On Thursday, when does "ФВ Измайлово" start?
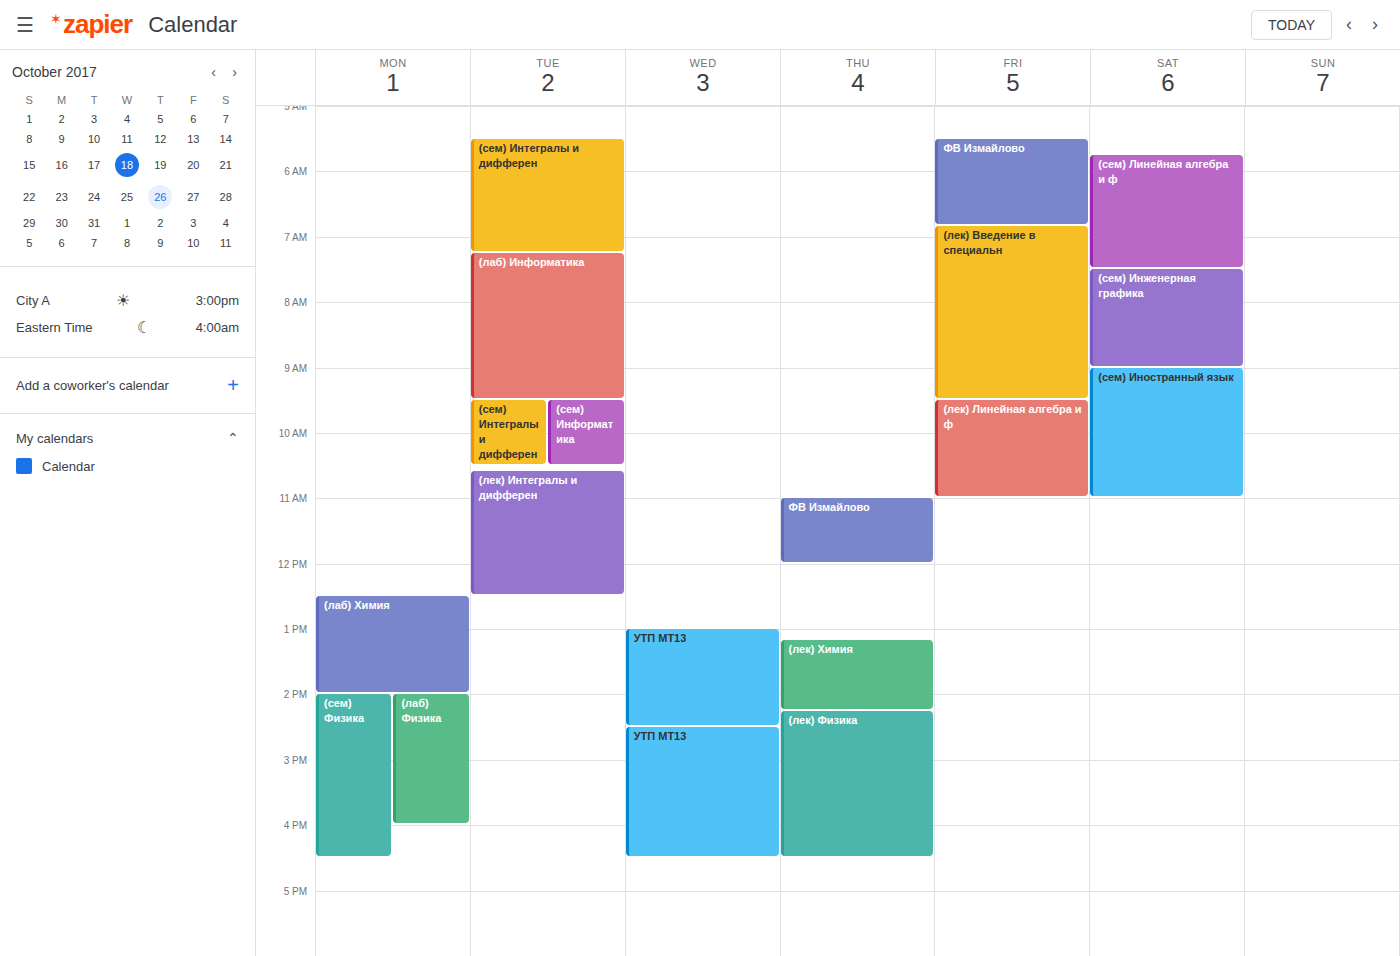
11:00 AM